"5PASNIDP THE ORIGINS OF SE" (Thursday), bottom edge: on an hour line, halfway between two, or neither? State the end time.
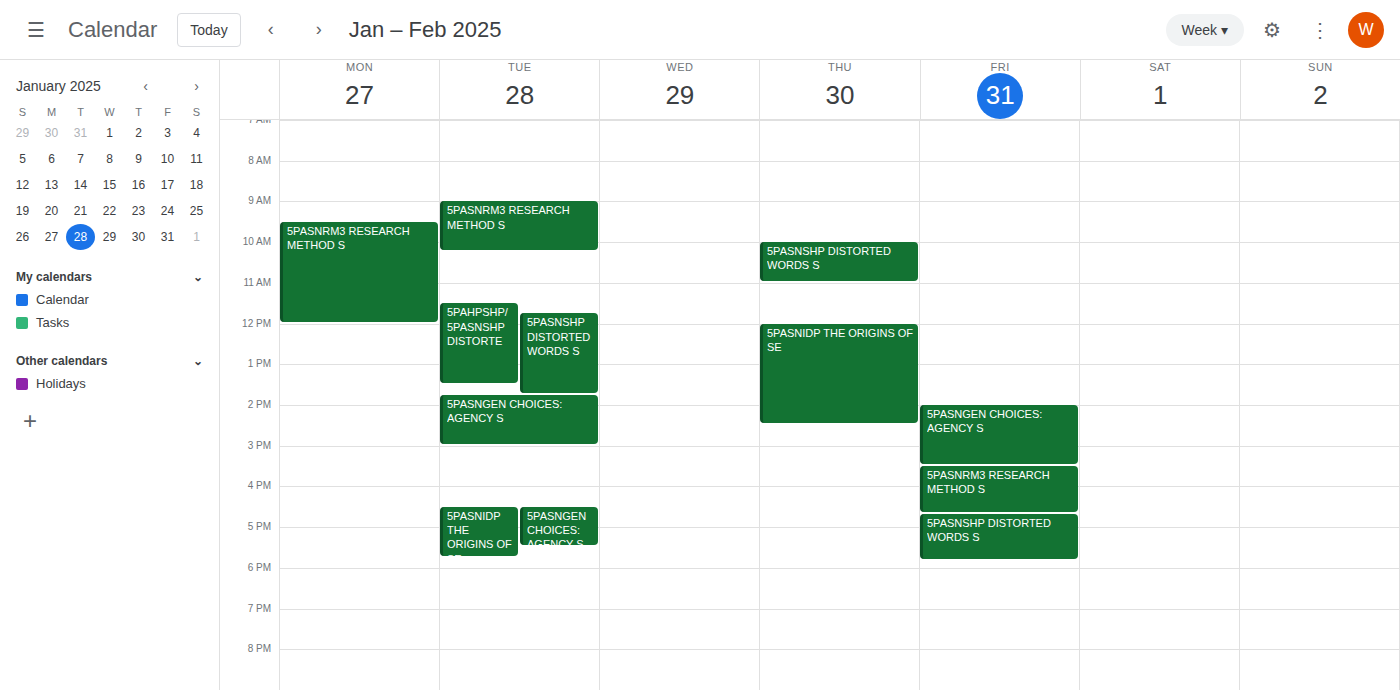
2:30 PM -- halfway between the 2 PM and 3 PM lines.